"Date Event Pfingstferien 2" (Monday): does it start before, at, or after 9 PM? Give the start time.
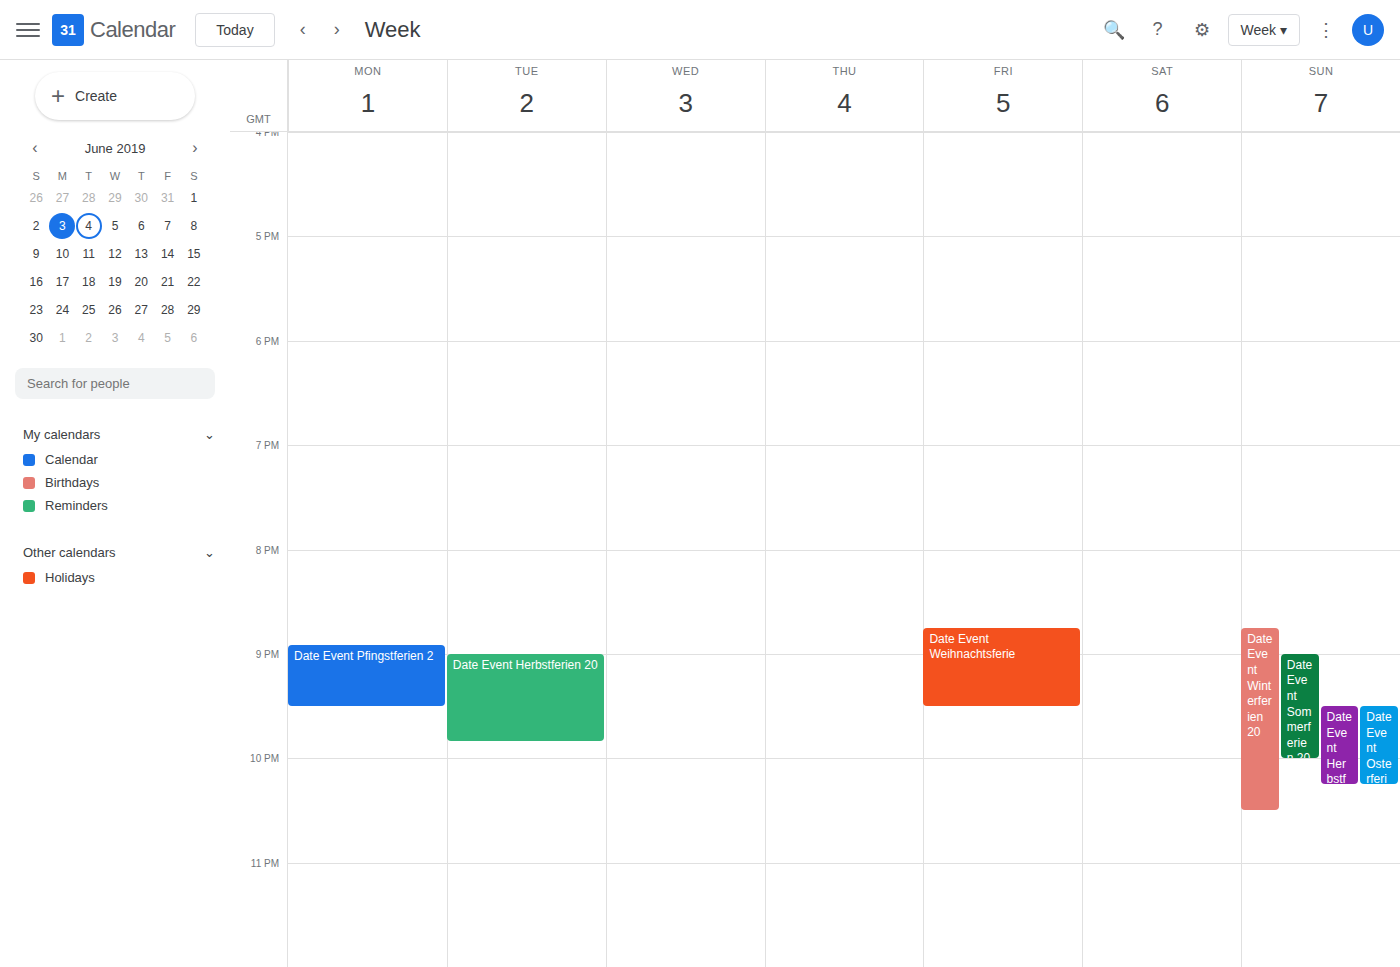
8:55 PM -- before 9 PM, 5 minutes above the 9 PM line.